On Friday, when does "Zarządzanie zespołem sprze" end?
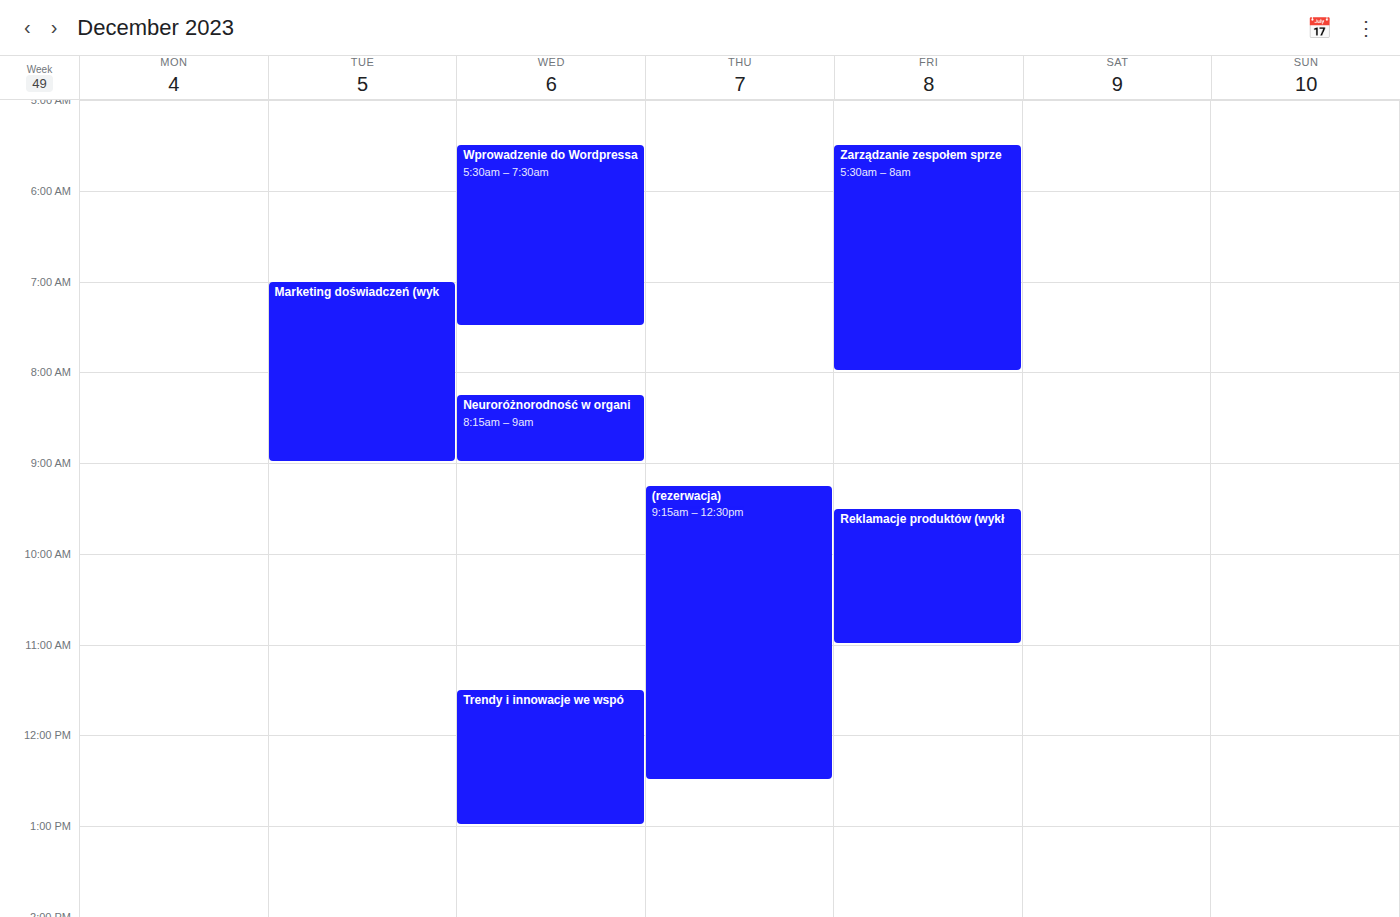
8:00 AM